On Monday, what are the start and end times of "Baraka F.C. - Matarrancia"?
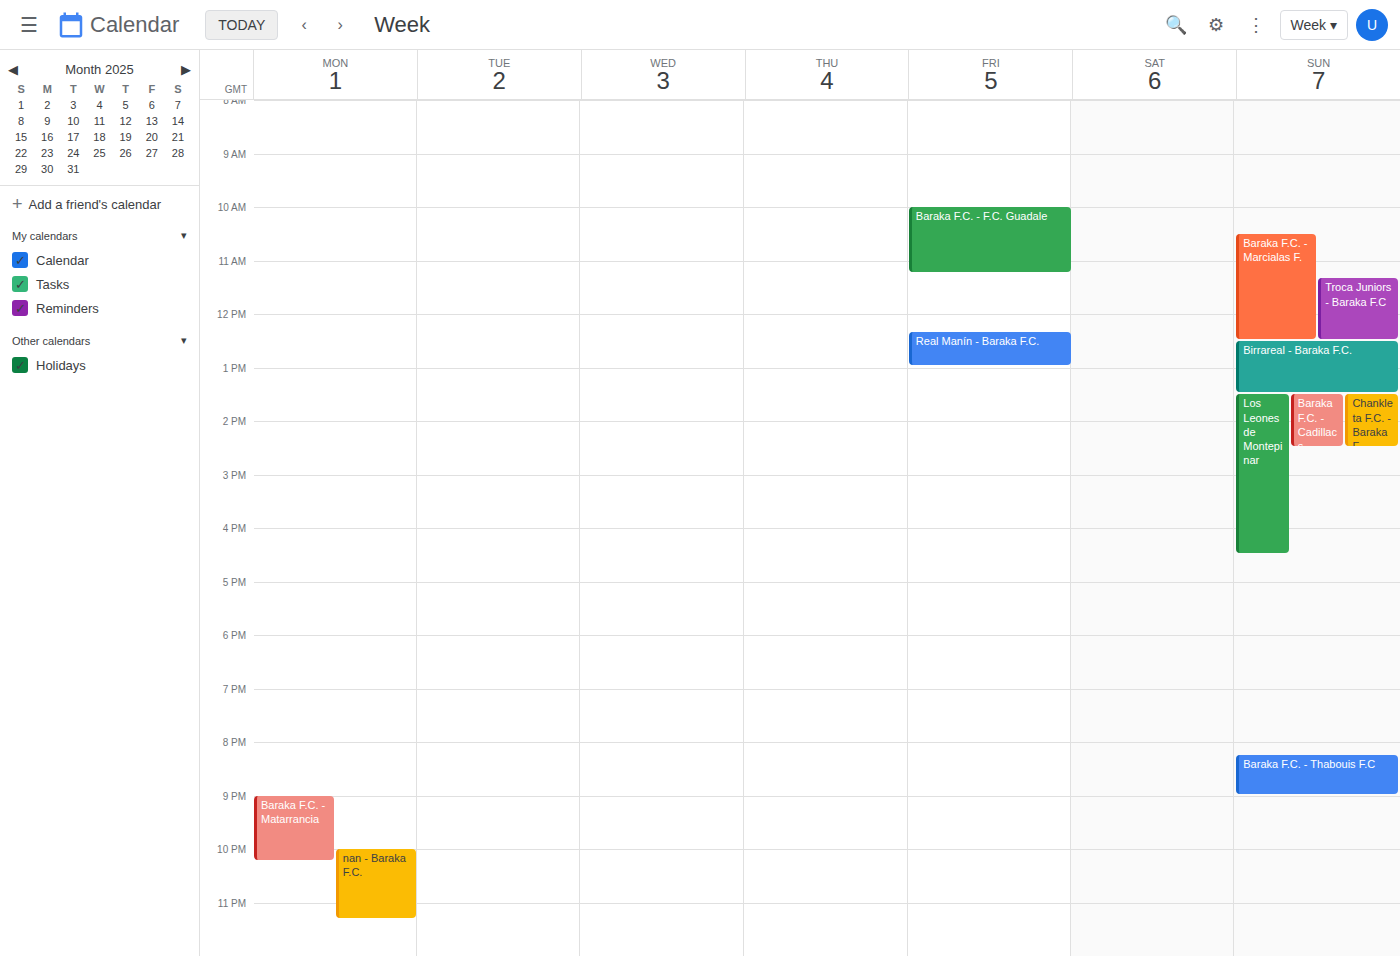
9:00 PM to 10:15 PM